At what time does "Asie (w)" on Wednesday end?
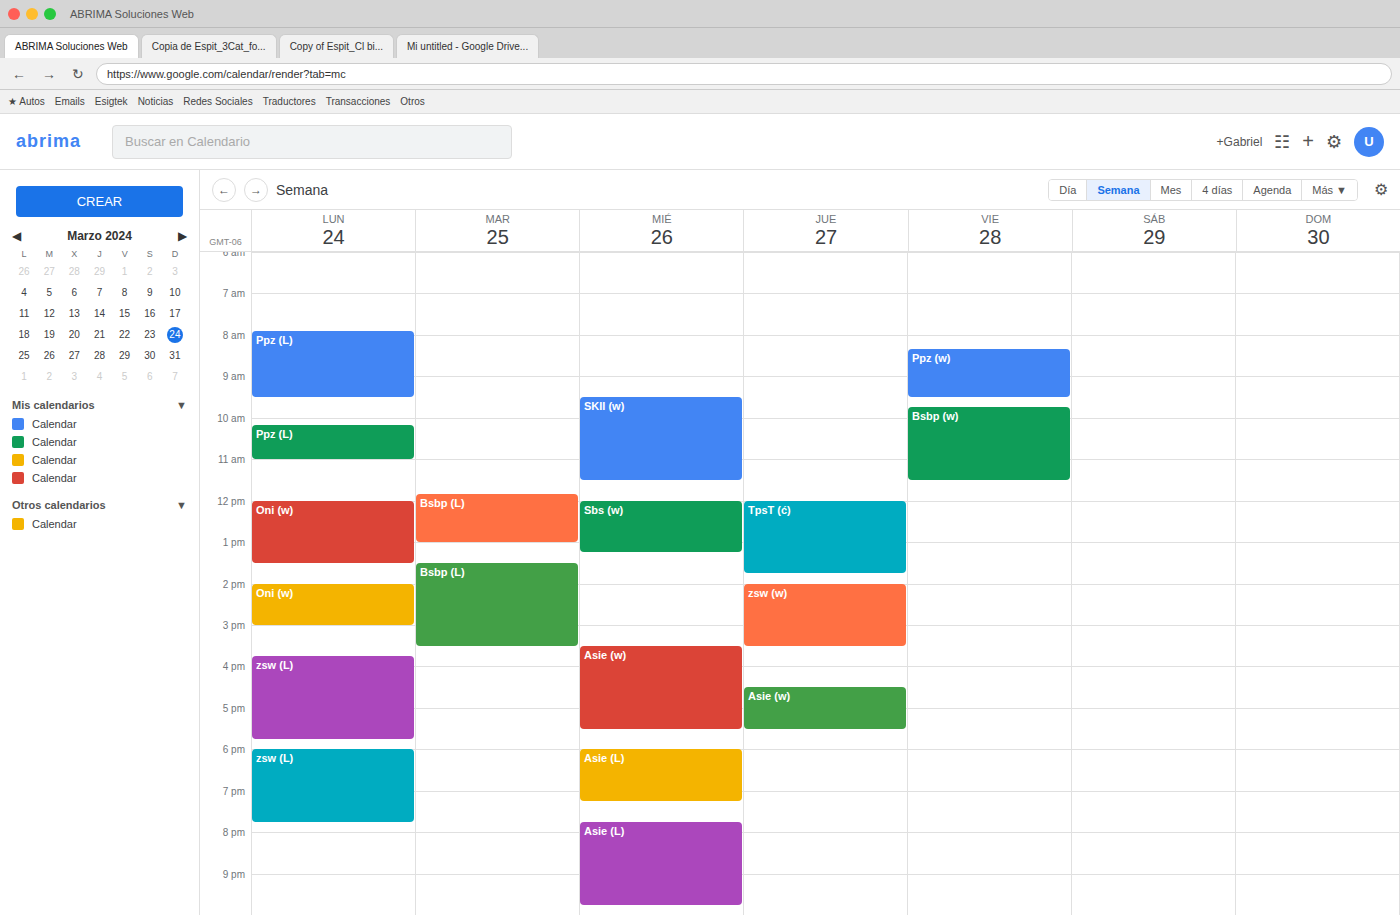
17:30